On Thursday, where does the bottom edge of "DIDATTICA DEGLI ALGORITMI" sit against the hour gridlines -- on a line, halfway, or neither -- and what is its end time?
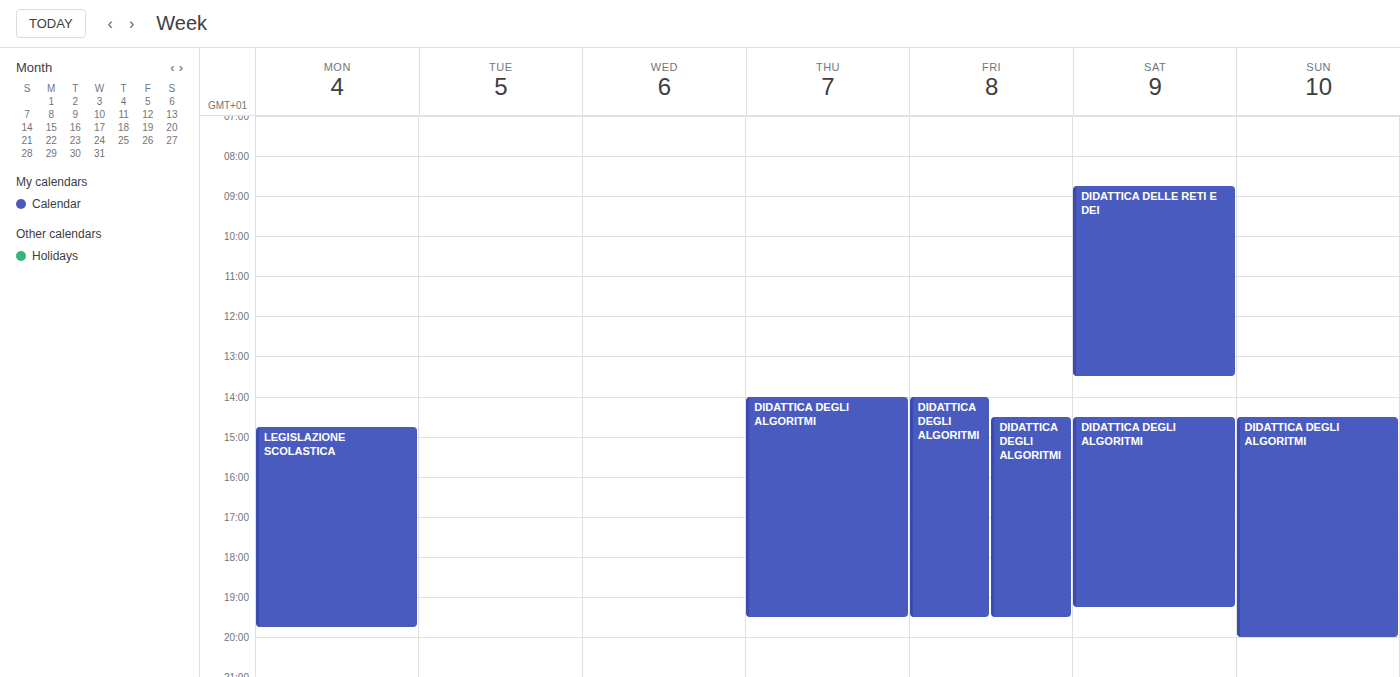
7:30 PM -- halfway between the 7 PM and 8 PM lines.